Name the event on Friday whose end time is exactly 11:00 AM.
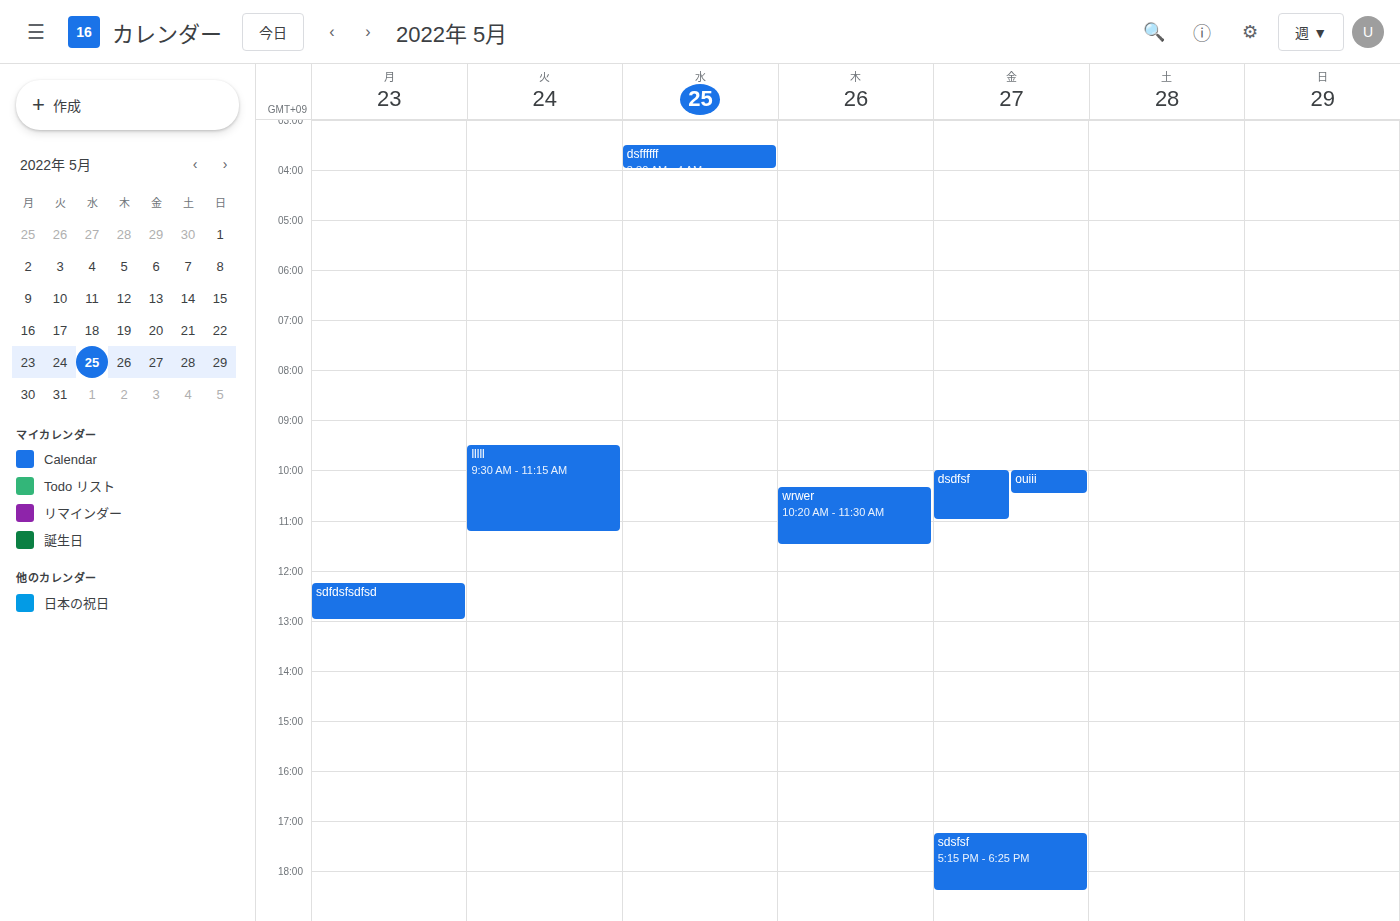
"dsdfsf"